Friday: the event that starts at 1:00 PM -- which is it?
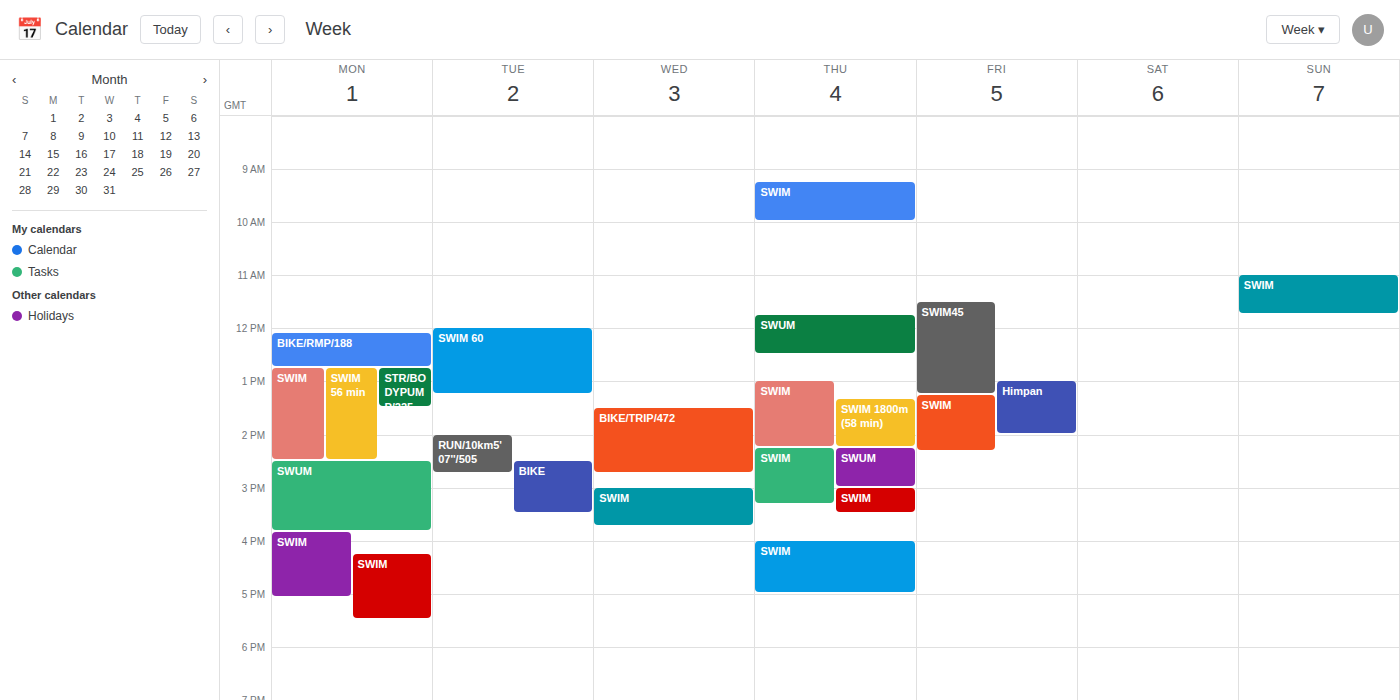
"Himpan"